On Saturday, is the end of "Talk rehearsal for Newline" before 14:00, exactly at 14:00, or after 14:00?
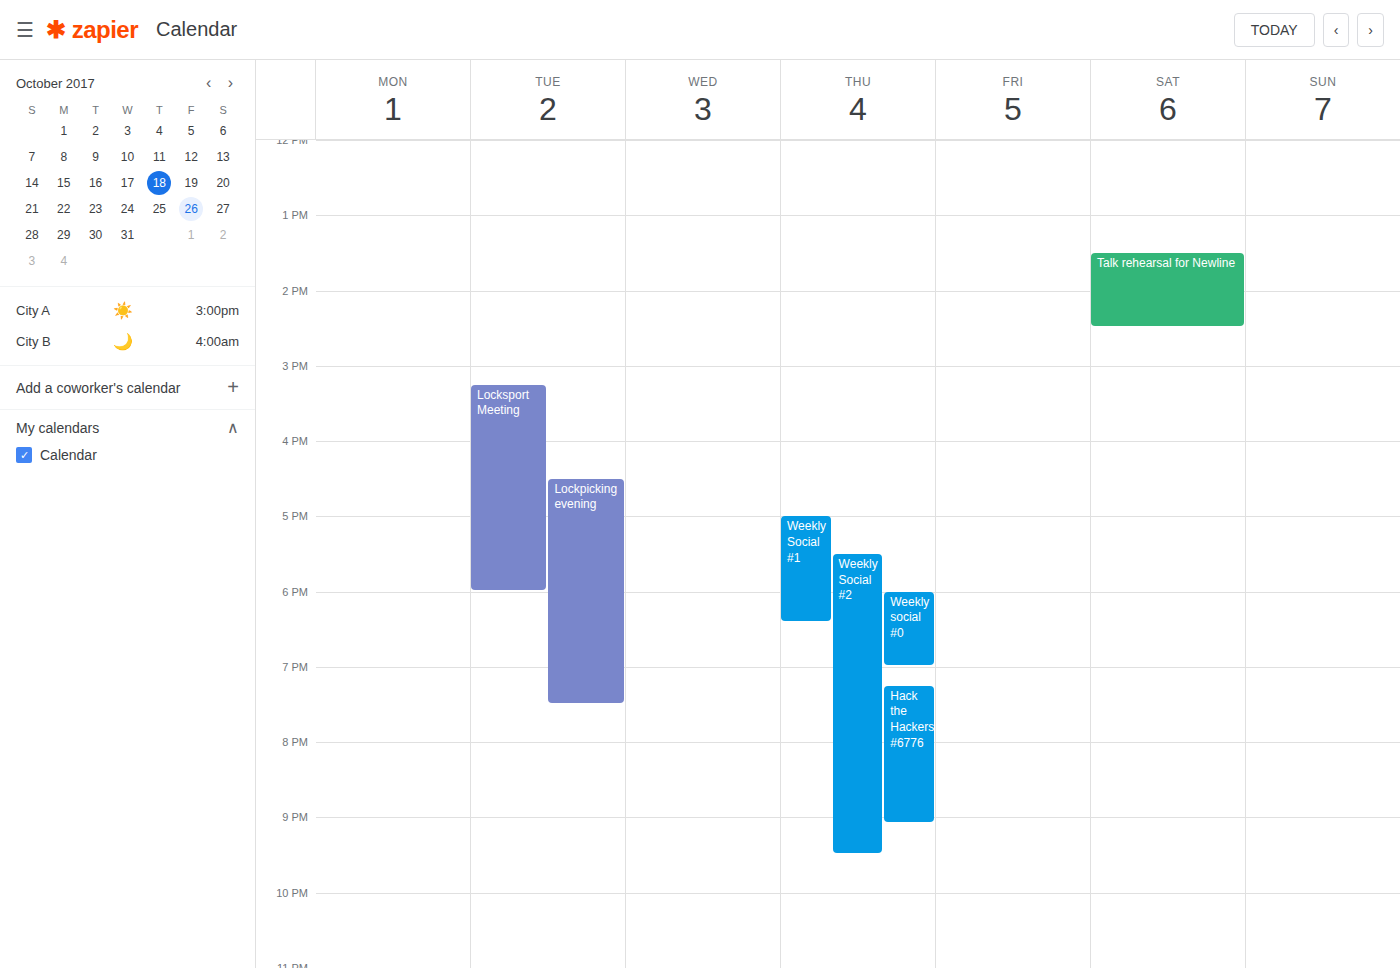
14:30 -- after 14:00, 30 minutes below the 14:00 line.